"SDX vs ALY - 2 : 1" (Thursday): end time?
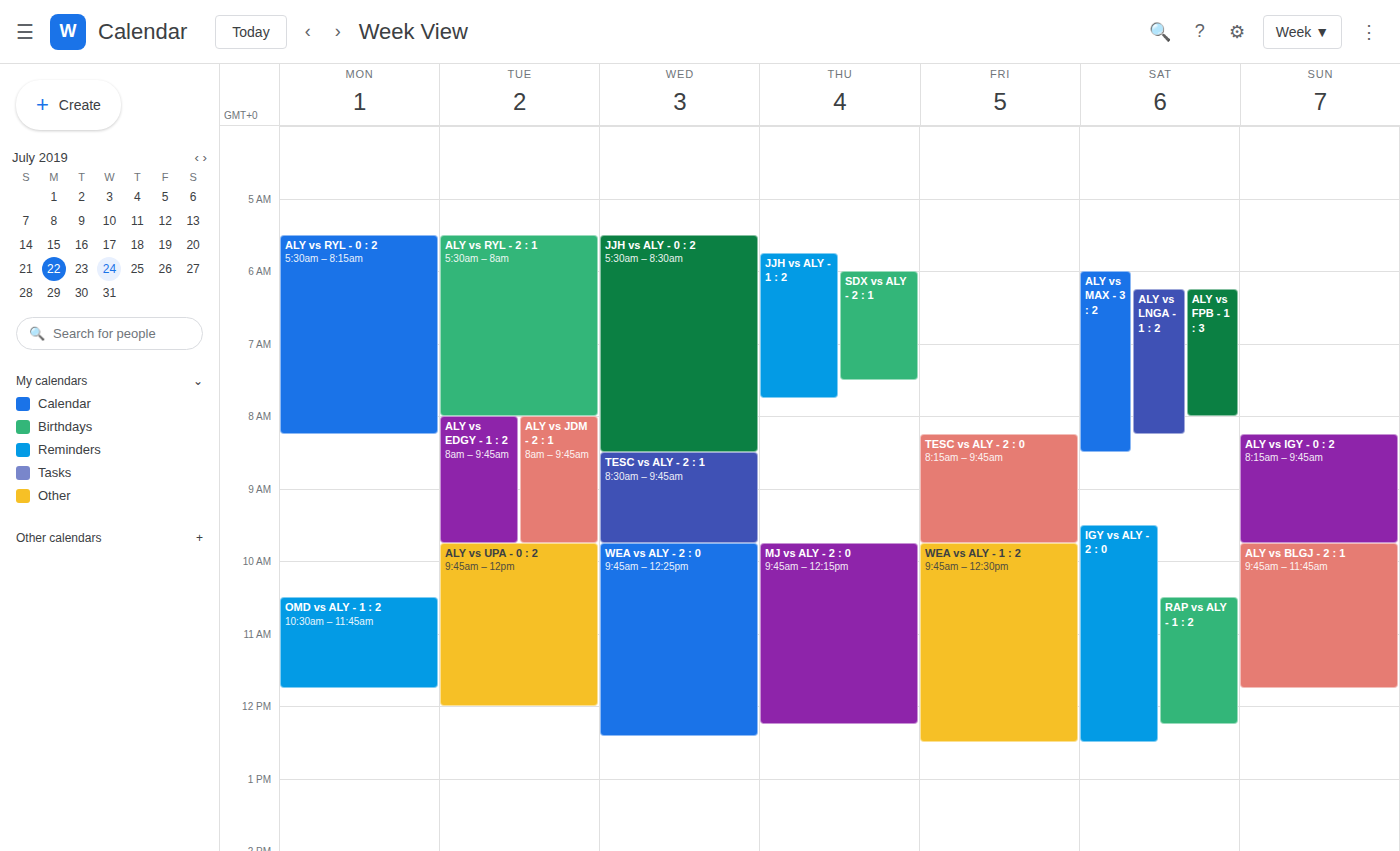
07:30